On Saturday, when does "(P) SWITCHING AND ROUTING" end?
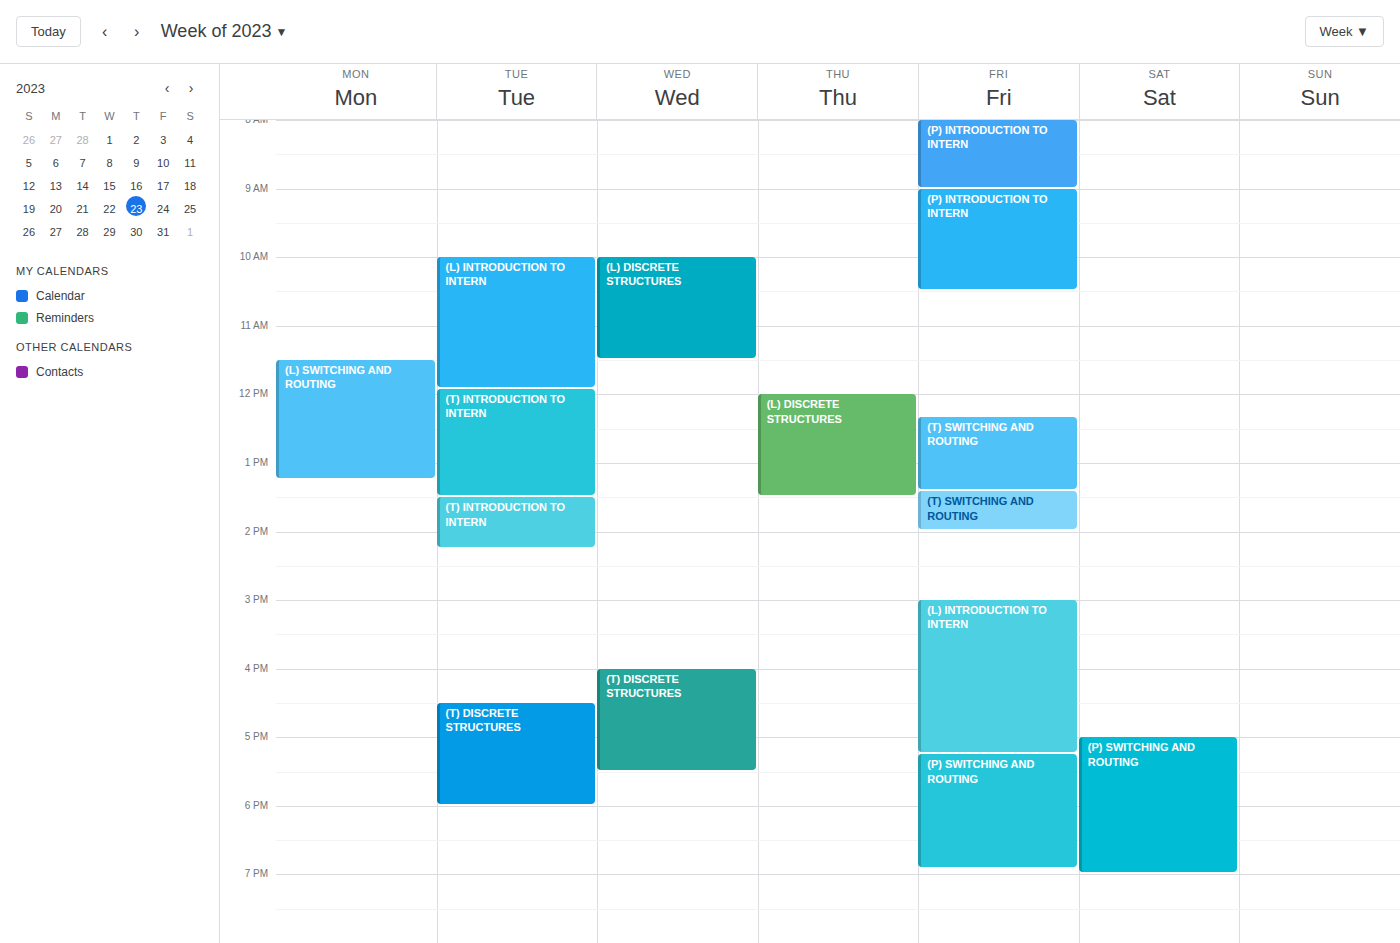
7:00 PM